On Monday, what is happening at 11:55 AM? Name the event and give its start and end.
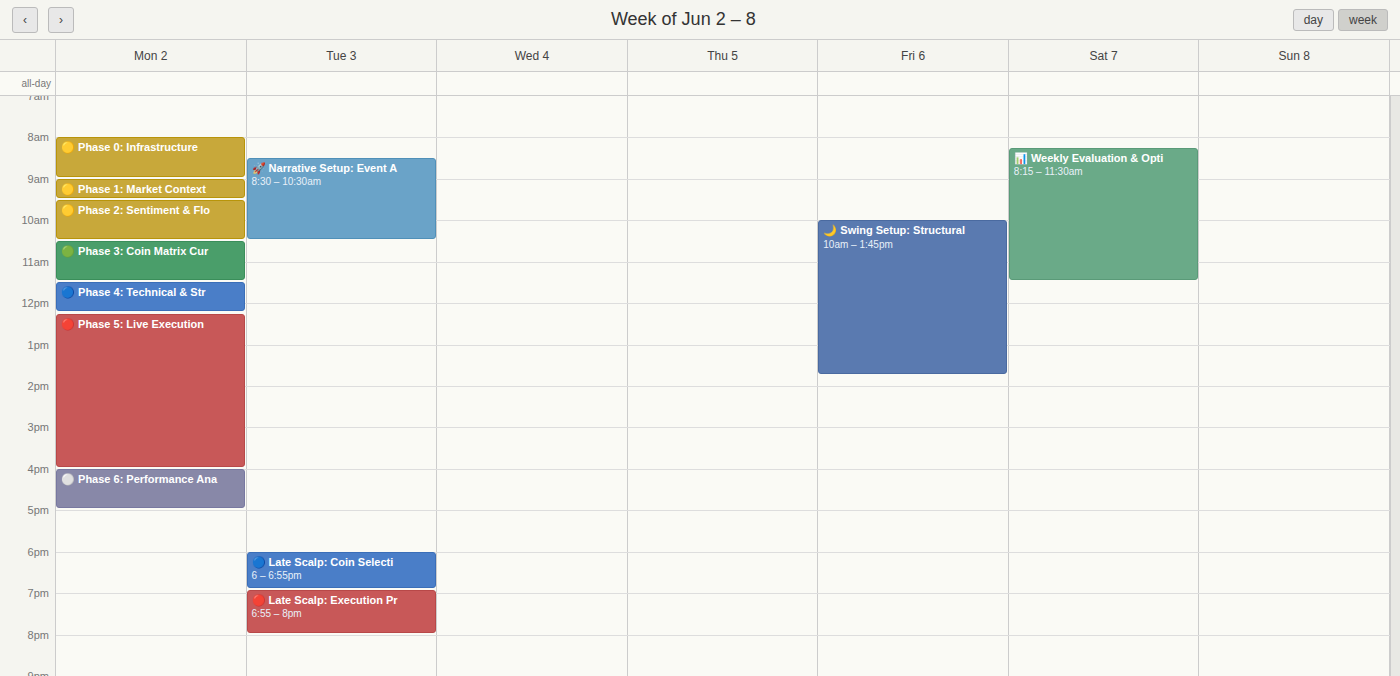
"🔵 Phase 4: Technical & Str", 11:30 AM to 12:15 PM